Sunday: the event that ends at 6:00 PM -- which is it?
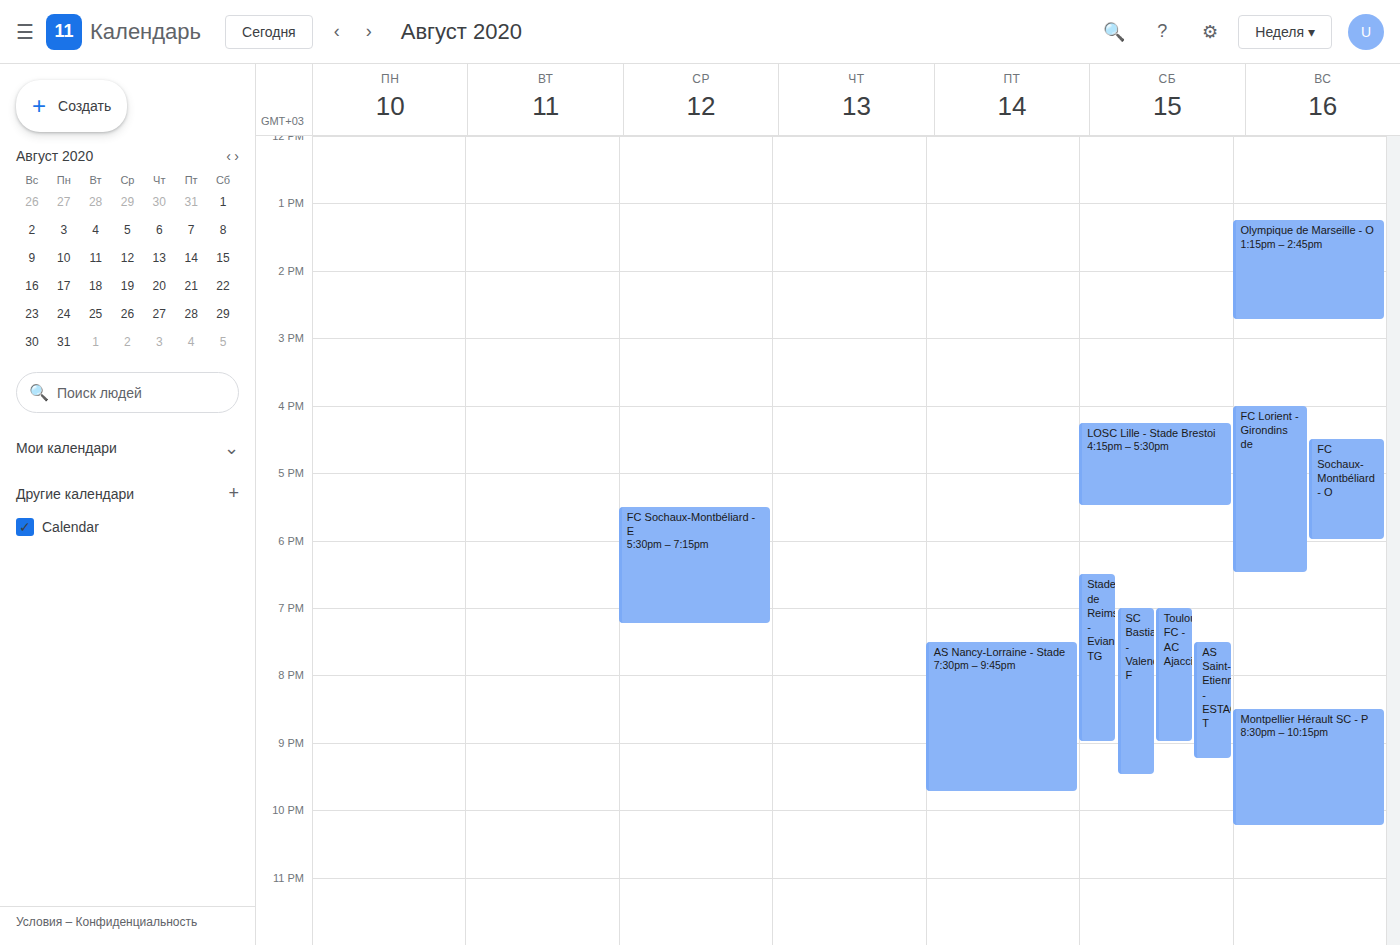
"FC Sochaux-Montbéliard - O"